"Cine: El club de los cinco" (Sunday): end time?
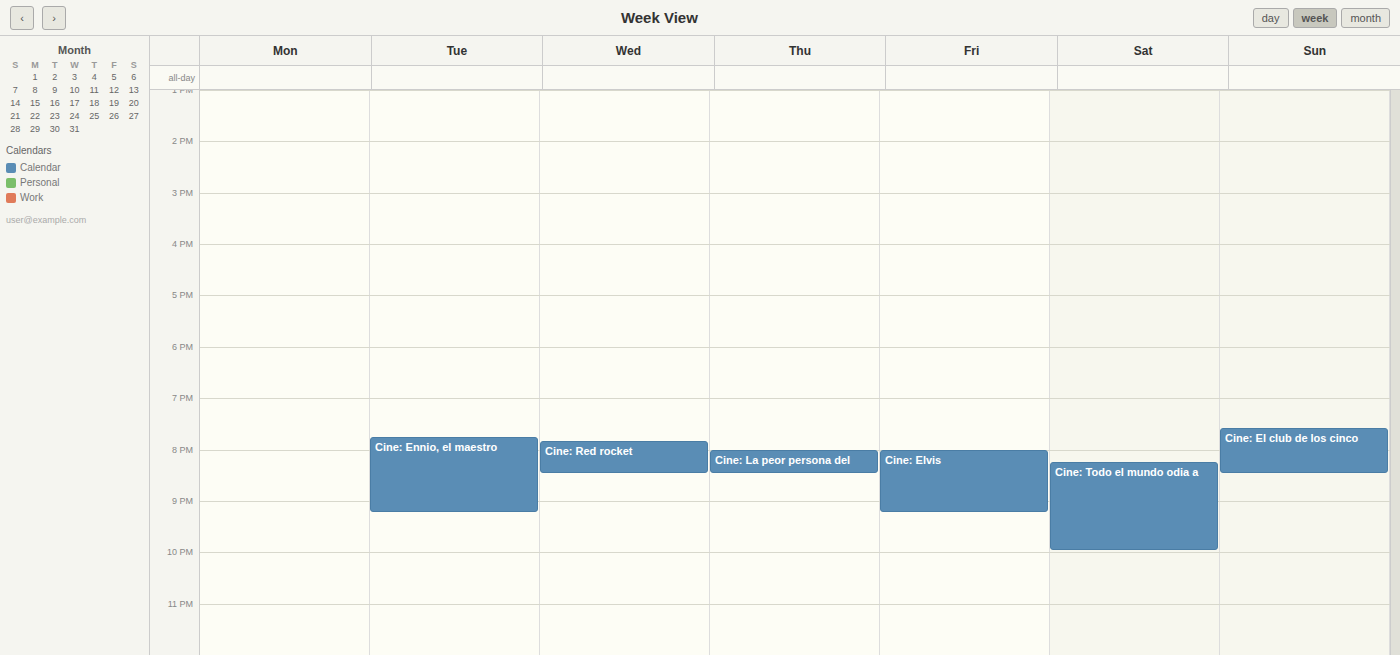
8:30 PM